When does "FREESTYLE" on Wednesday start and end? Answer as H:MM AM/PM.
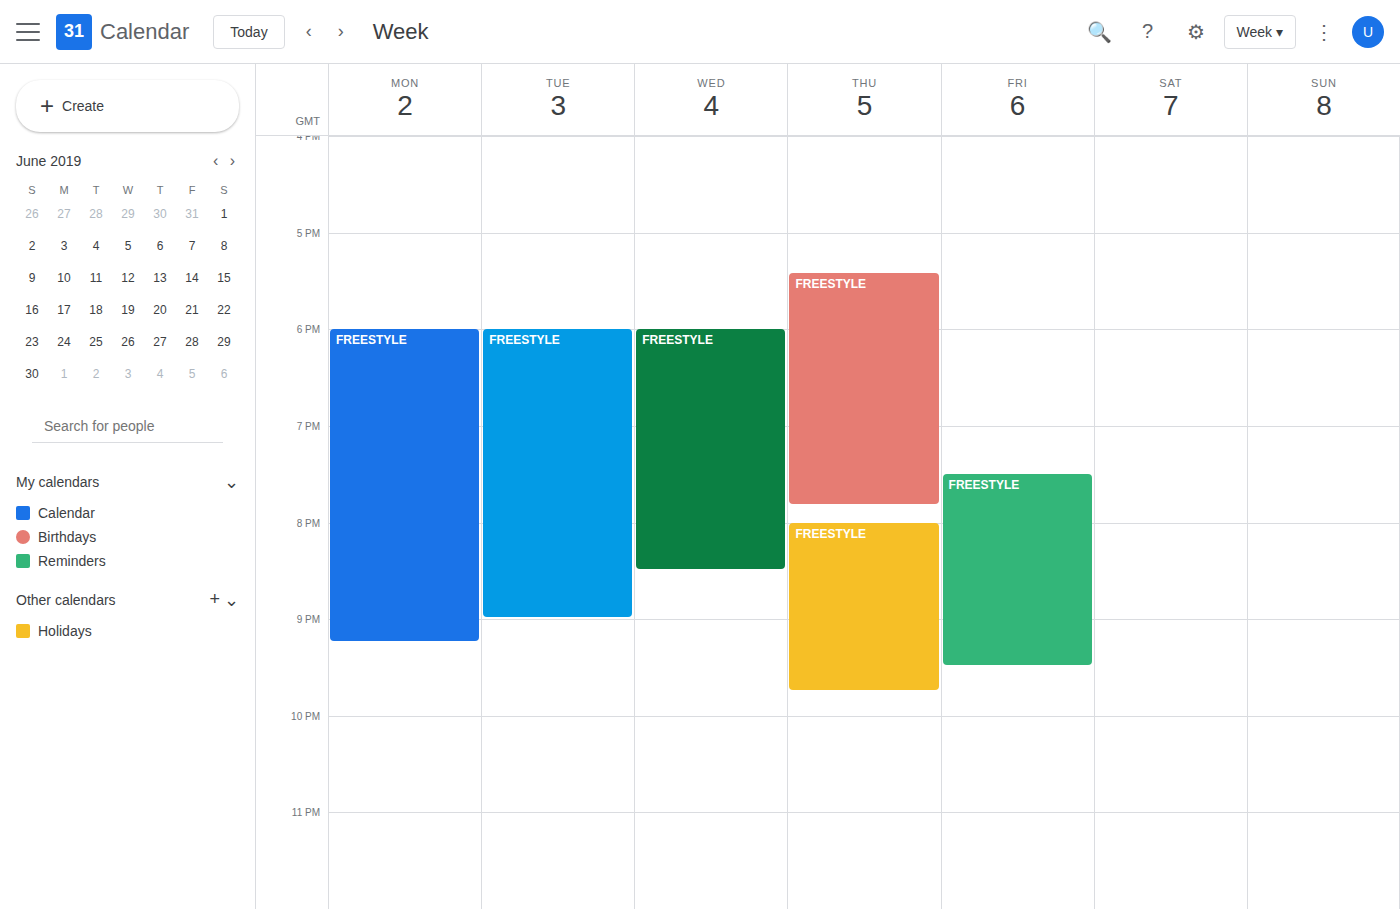
6:00 PM to 8:30 PM